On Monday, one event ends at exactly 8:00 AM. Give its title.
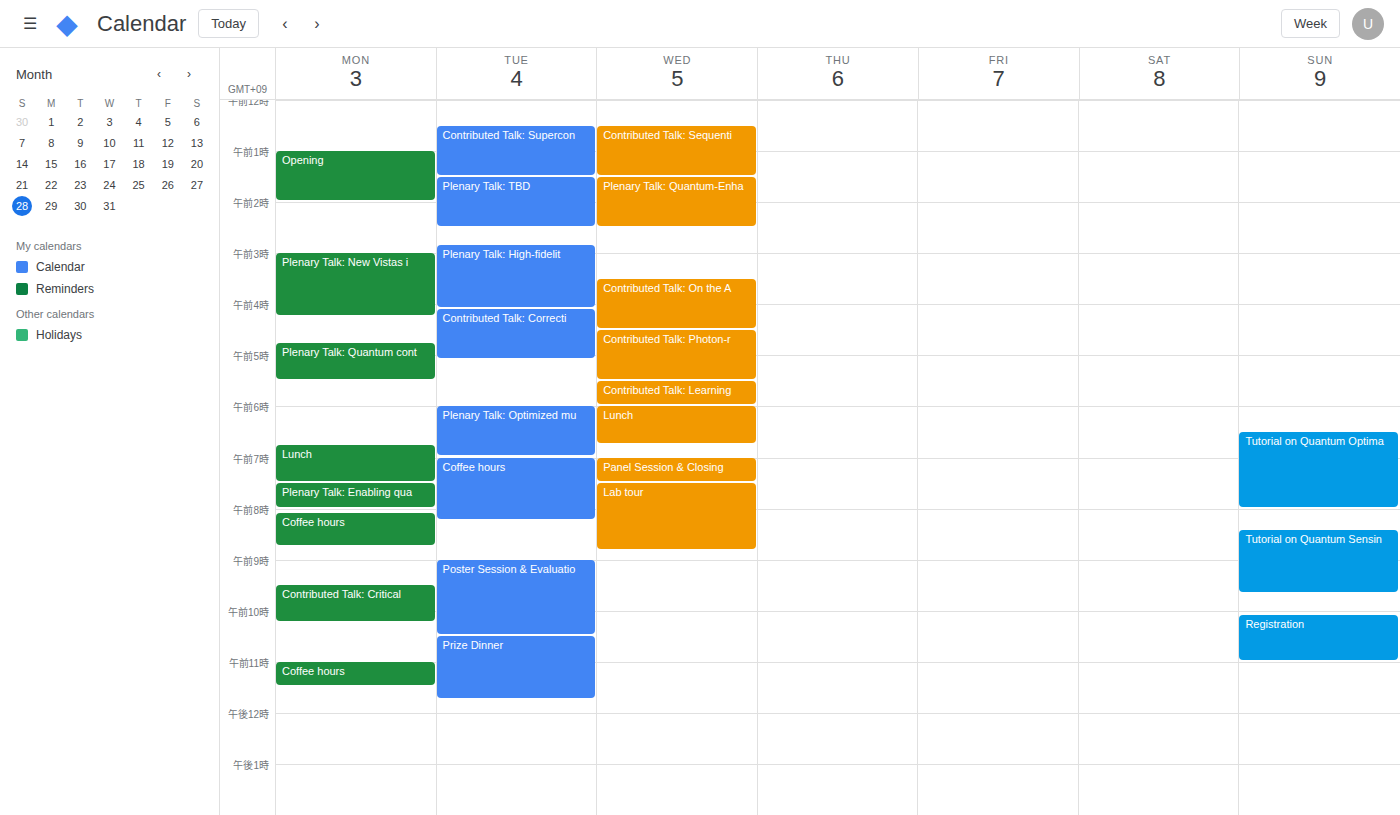
"Plenary Talk: Enabling qua"